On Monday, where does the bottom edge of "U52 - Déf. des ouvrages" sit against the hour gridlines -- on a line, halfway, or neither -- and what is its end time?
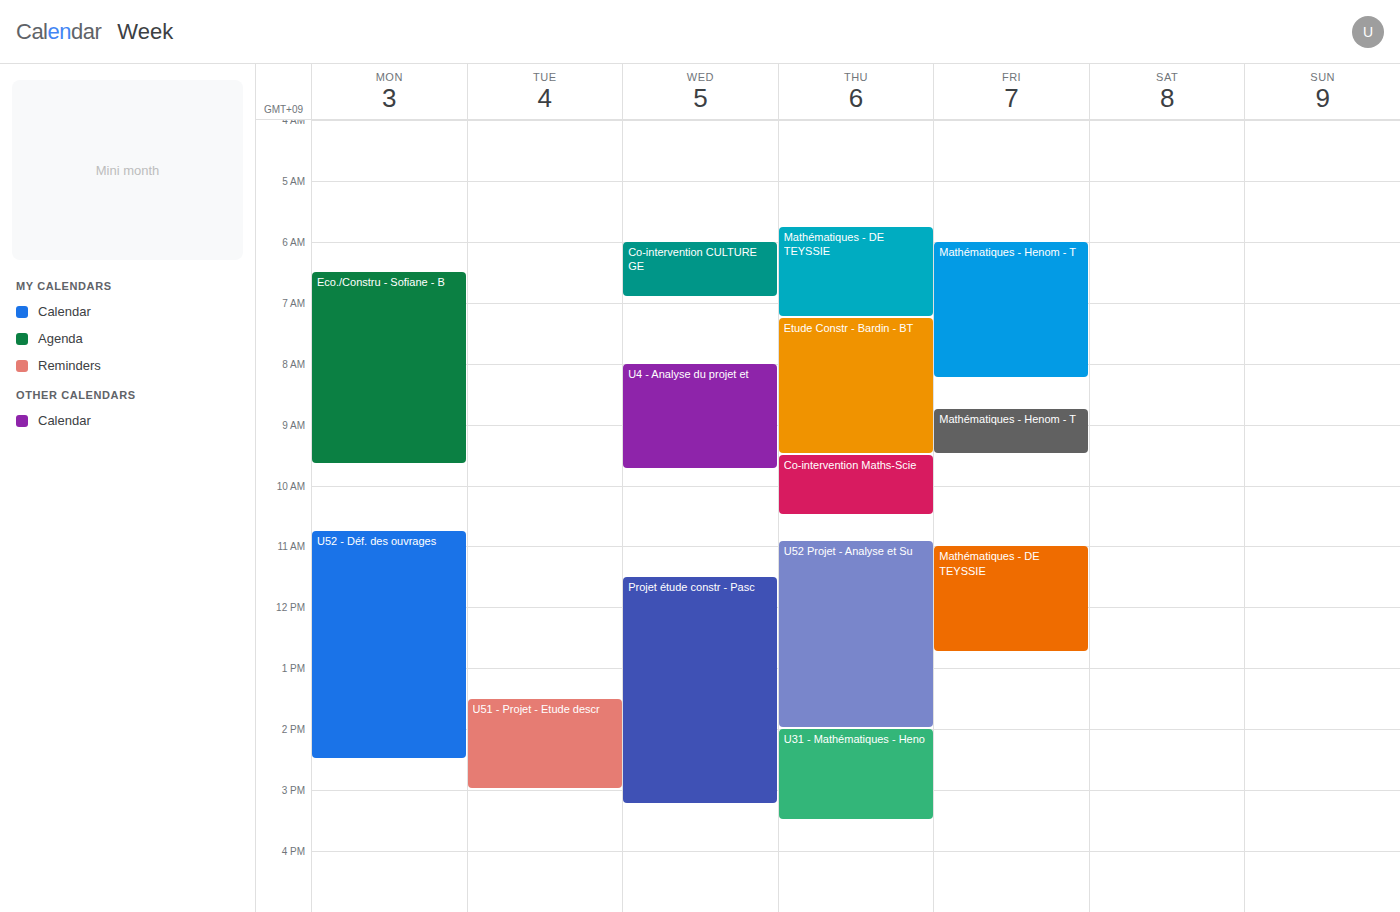
2:30 PM -- halfway between the 2 PM and 3 PM lines.